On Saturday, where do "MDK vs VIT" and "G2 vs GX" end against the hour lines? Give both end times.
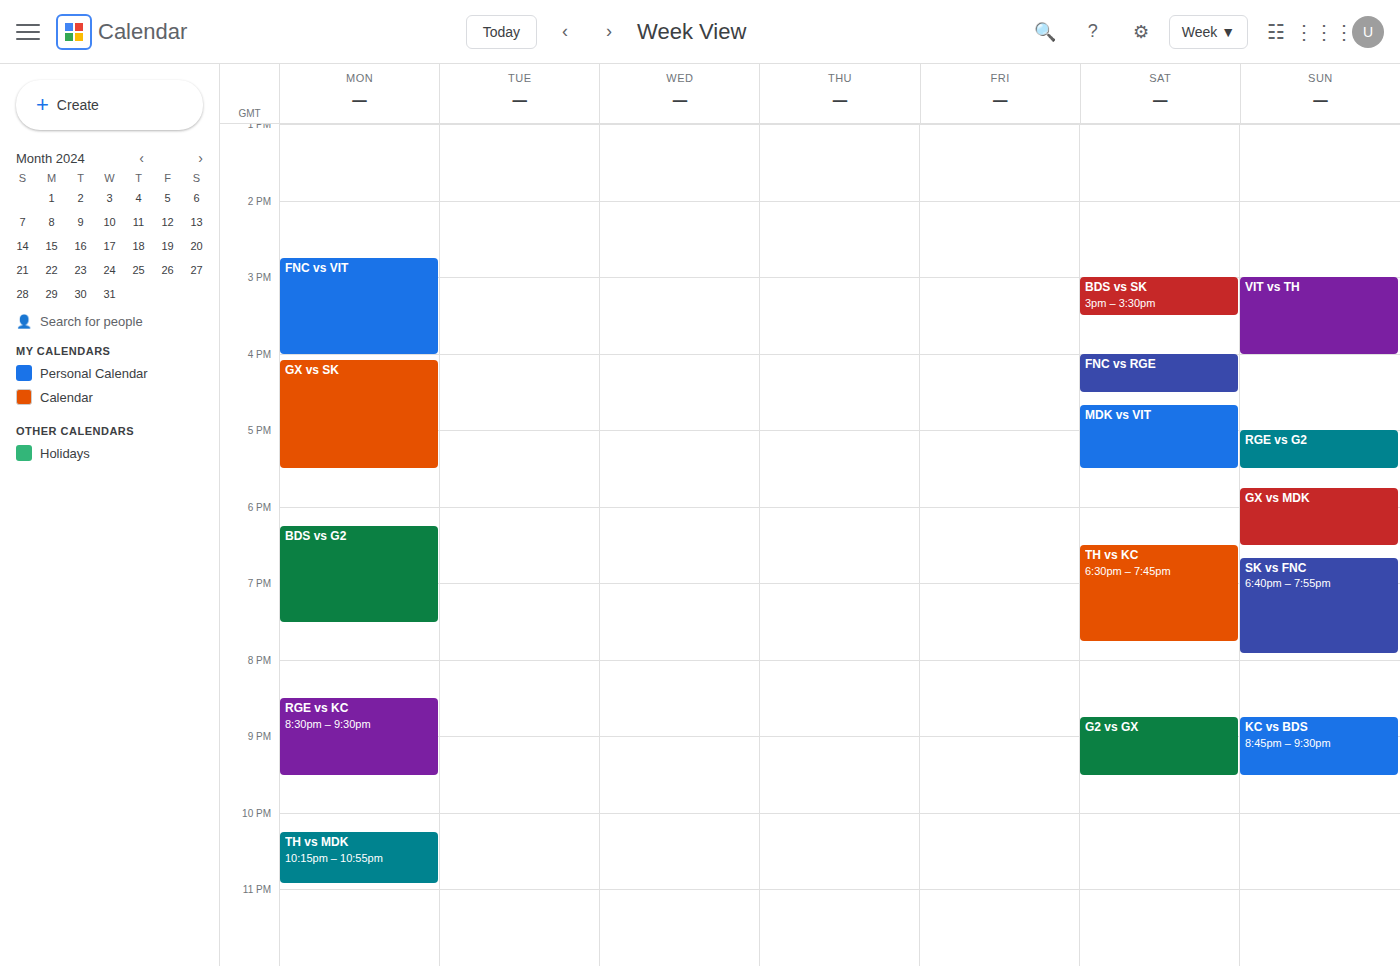
"MDK vs VIT": 5:30 PM, halfway between the 5 PM and 6 PM lines. "G2 vs GX": 9:30 PM, halfway between the 9 PM and 10 PM lines.